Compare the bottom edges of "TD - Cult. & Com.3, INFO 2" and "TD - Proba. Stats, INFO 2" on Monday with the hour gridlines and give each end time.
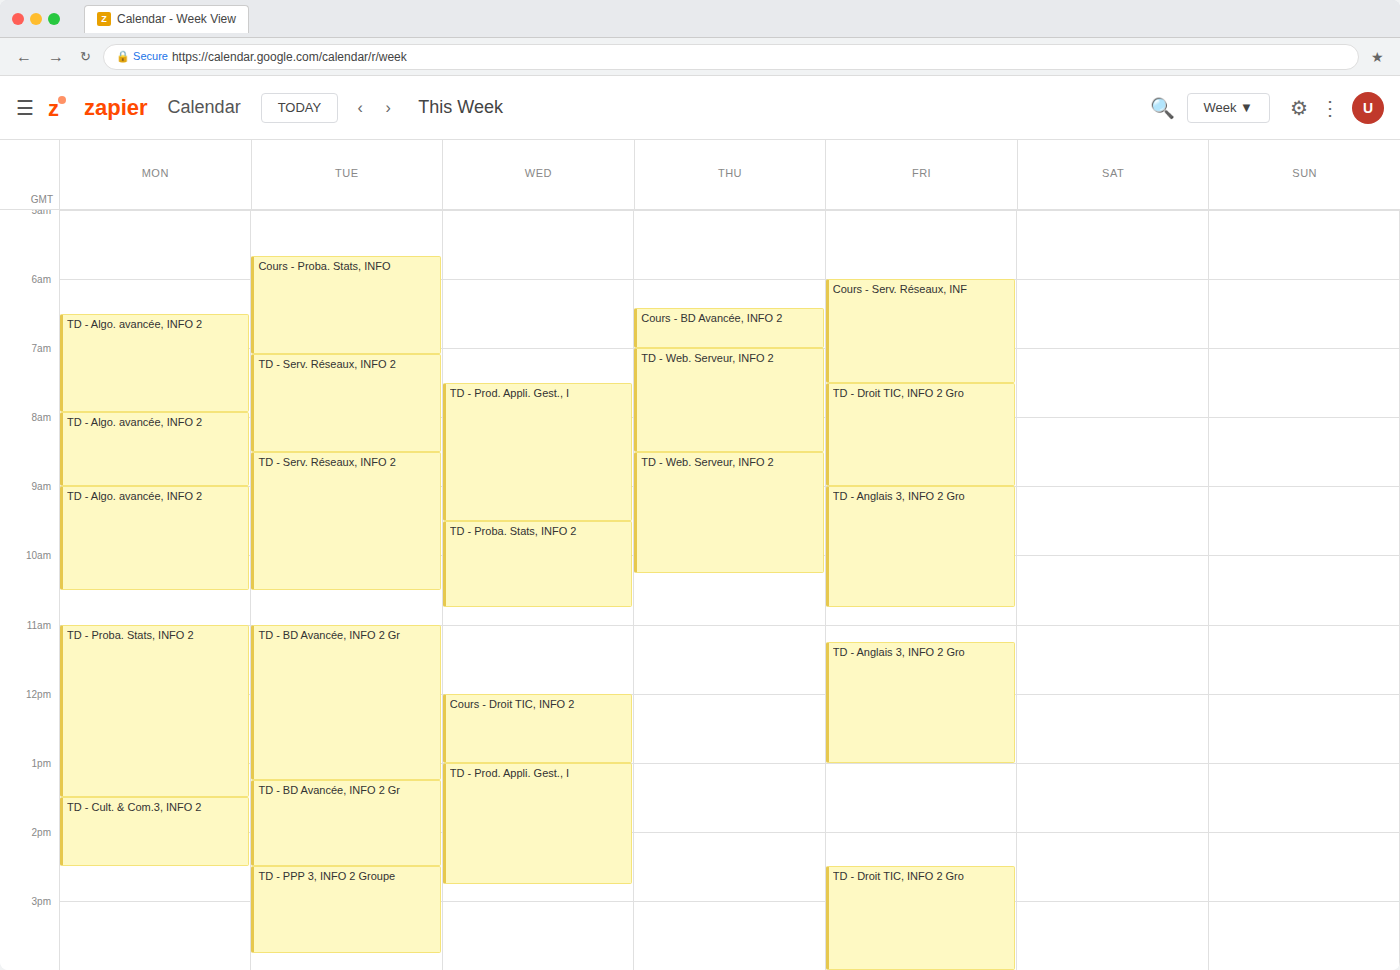
"TD - Cult. & Com.3, INFO 2": 14:30, halfway between the 14:00 and 15:00 lines. "TD - Proba. Stats, INFO 2": 13:30, halfway between the 13:00 and 14:00 lines.